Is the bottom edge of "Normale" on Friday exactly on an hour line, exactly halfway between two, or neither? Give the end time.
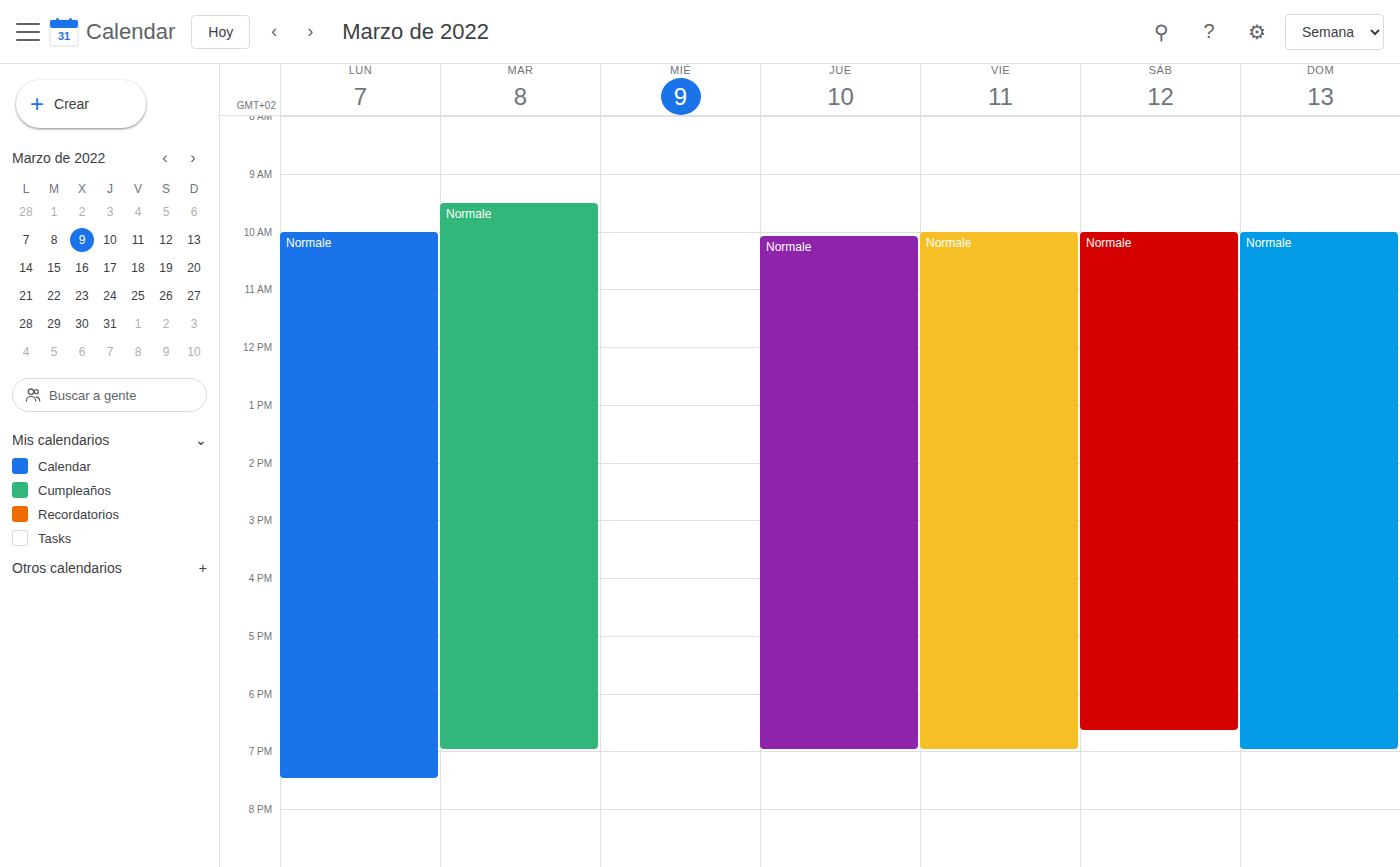
7:00 PM -- exactly on the 7 PM line.